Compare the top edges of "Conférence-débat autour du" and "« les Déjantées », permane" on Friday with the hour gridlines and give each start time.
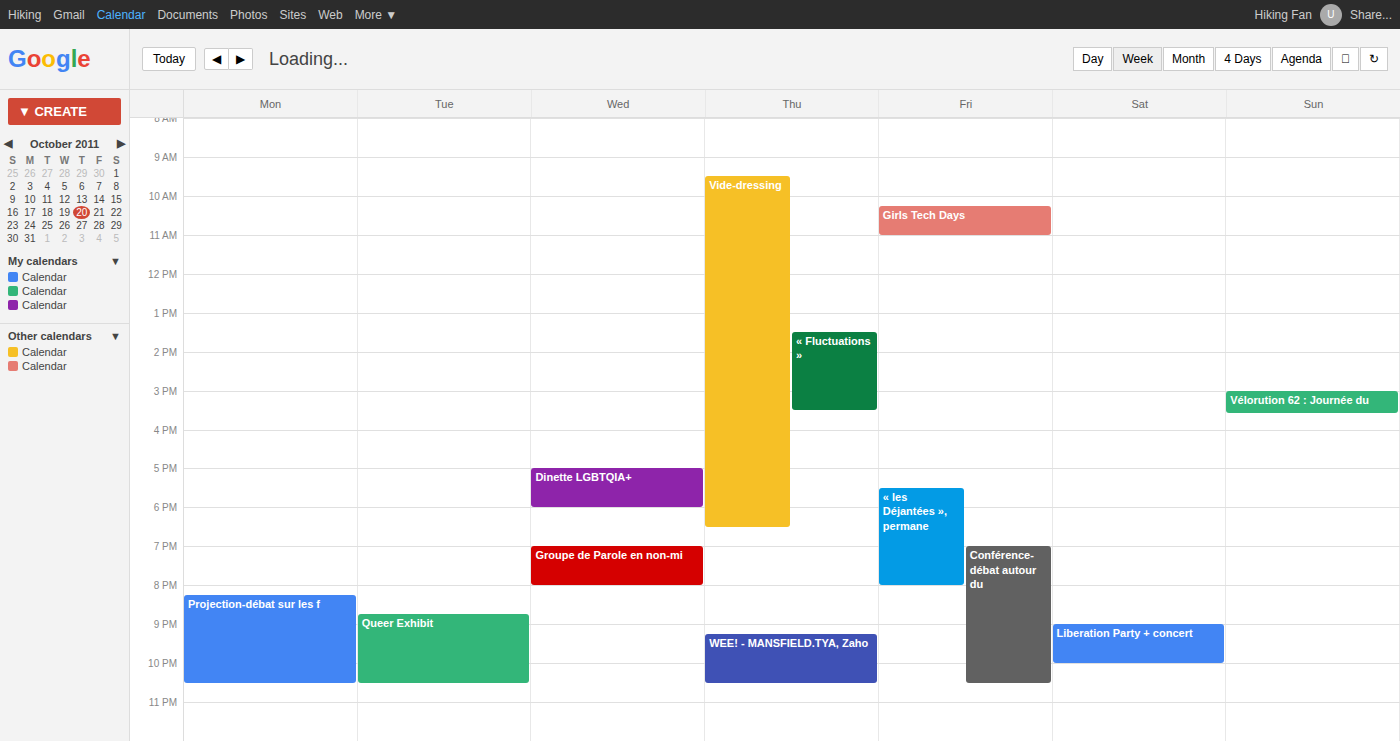
"Conférence-débat autour du": 7:00 PM, exactly on the 7 PM line. "« les Déjantées », permane": 5:30 PM, halfway between the 5 PM and 6 PM lines.